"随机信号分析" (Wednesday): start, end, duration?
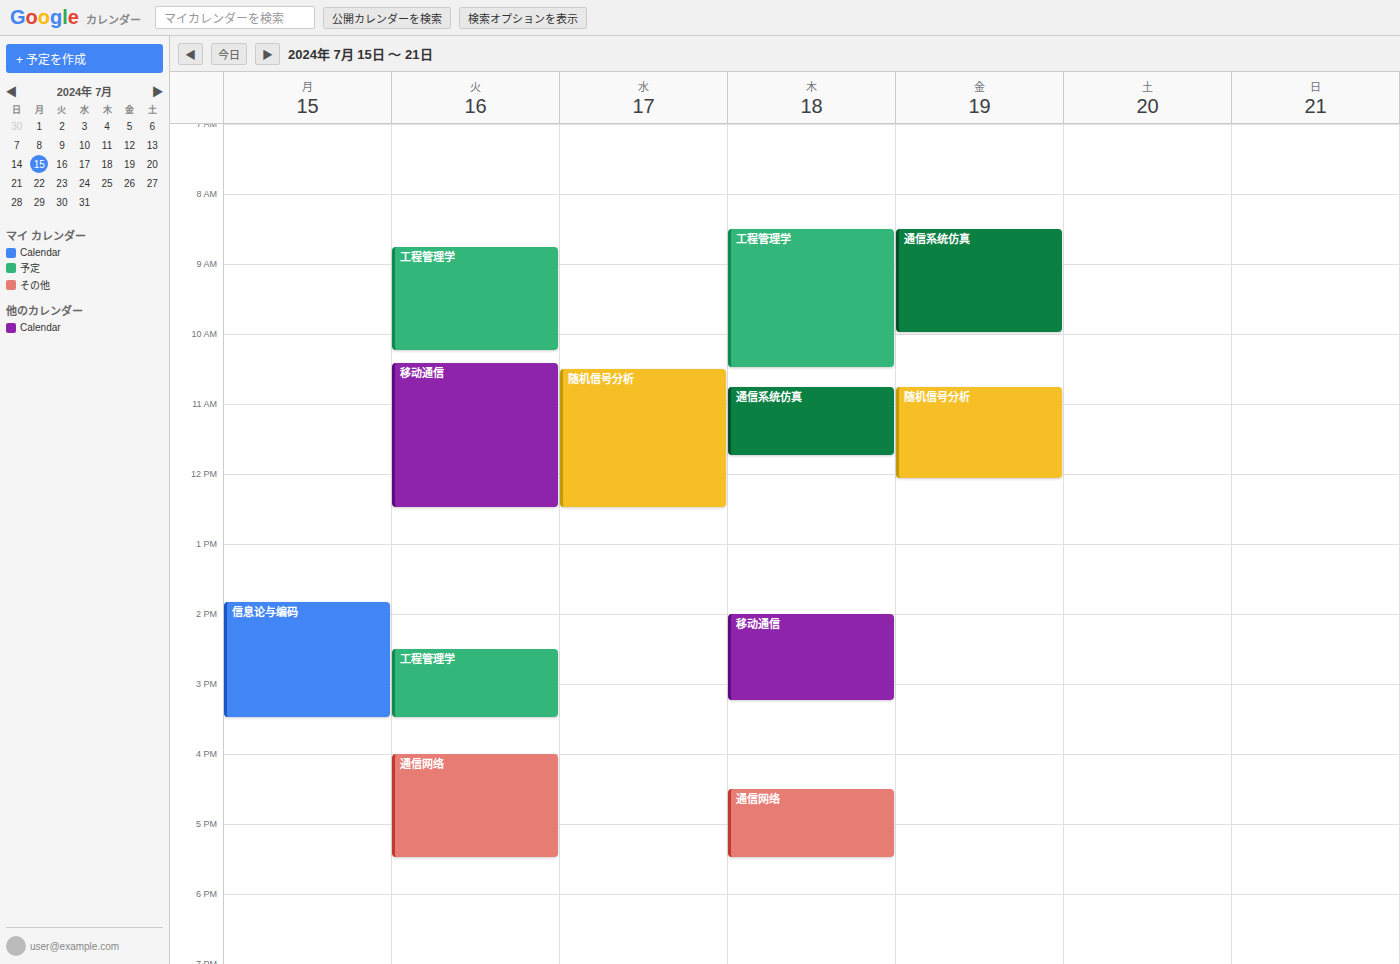
10:30 AM to 12:30 PM, 2 hours